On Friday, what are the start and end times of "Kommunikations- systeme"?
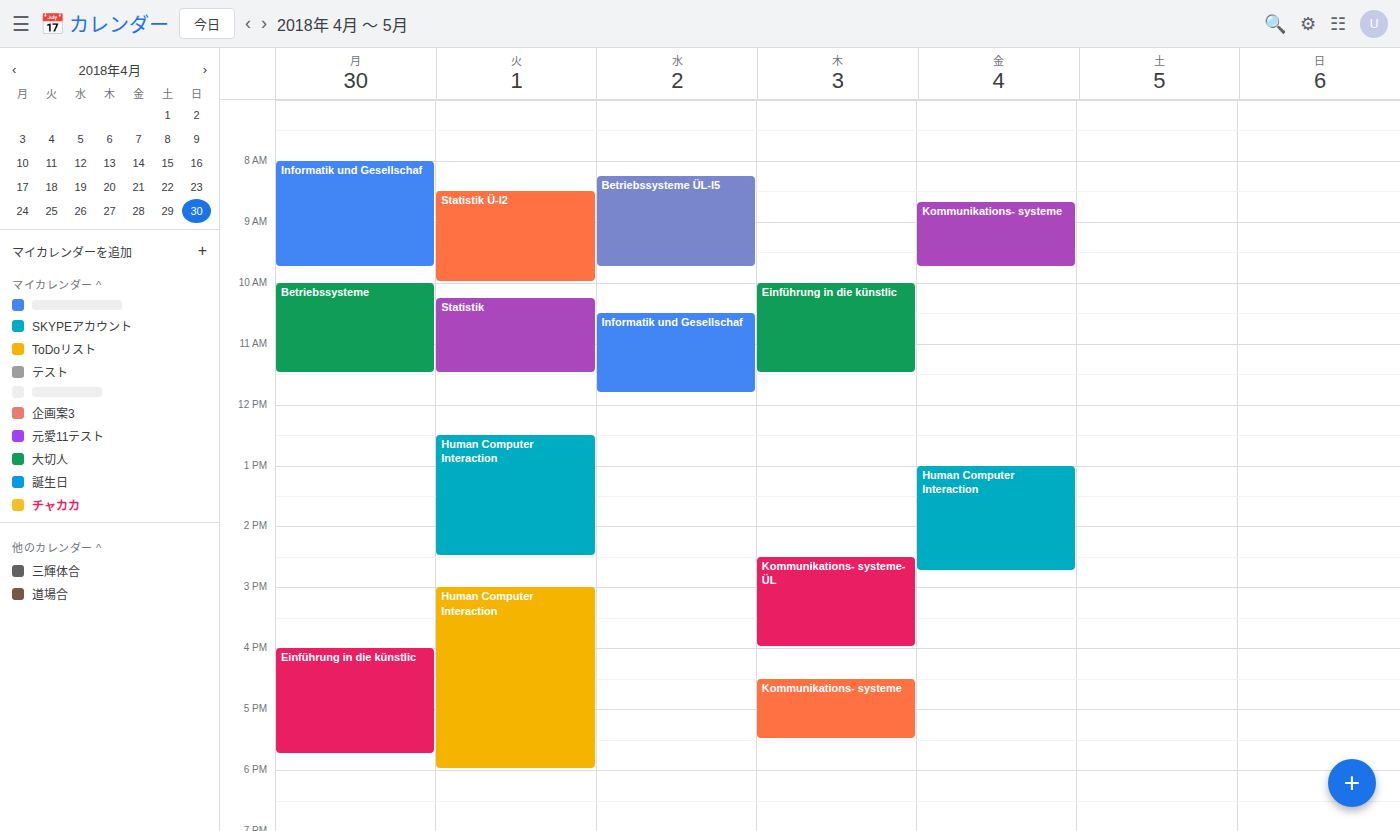
8:40 AM to 9:45 AM